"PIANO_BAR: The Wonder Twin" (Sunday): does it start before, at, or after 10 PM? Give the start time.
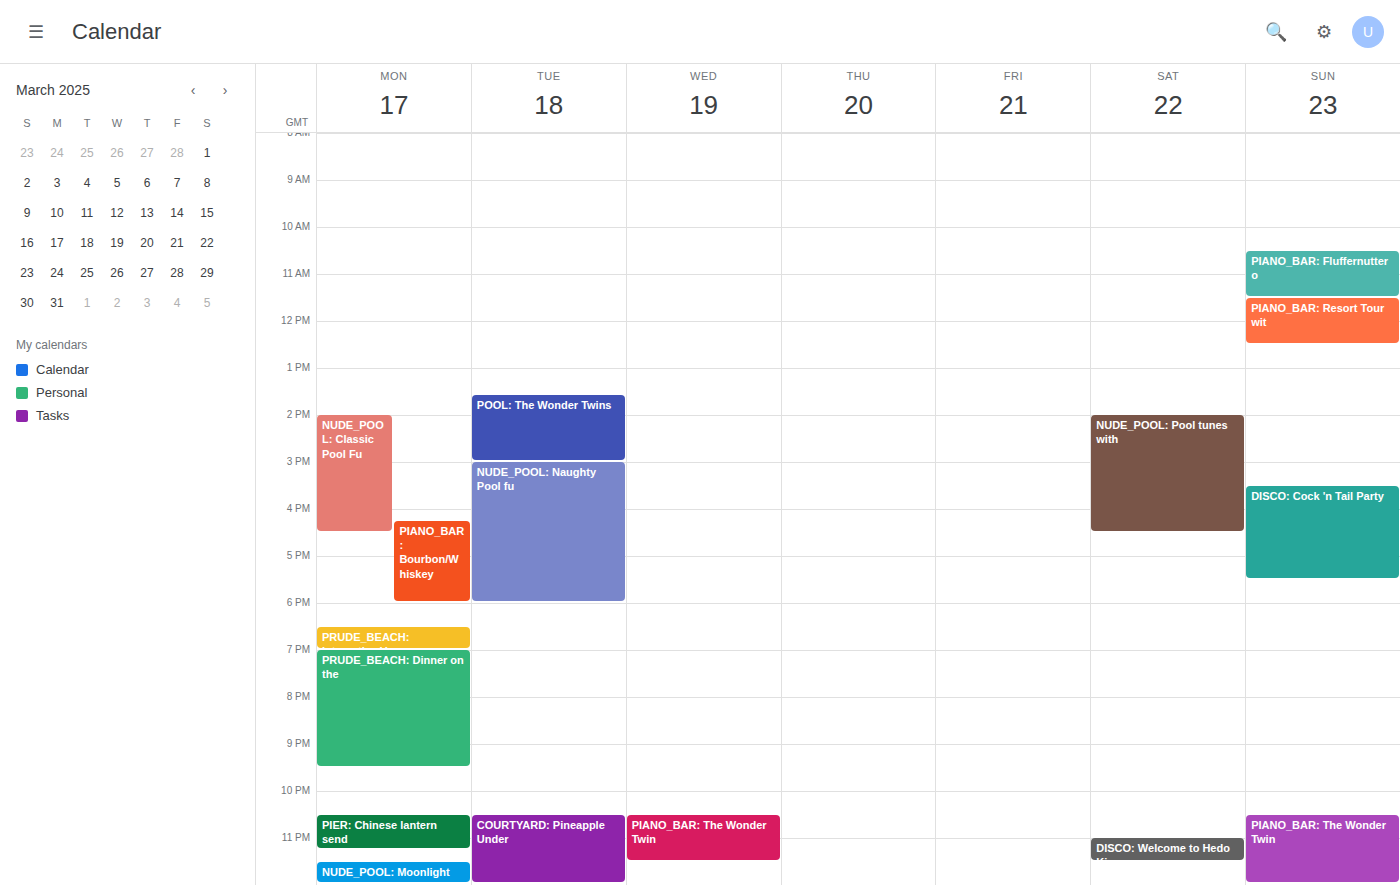
10:30 PM -- after 10 PM, 30 minutes below the 10 PM line.